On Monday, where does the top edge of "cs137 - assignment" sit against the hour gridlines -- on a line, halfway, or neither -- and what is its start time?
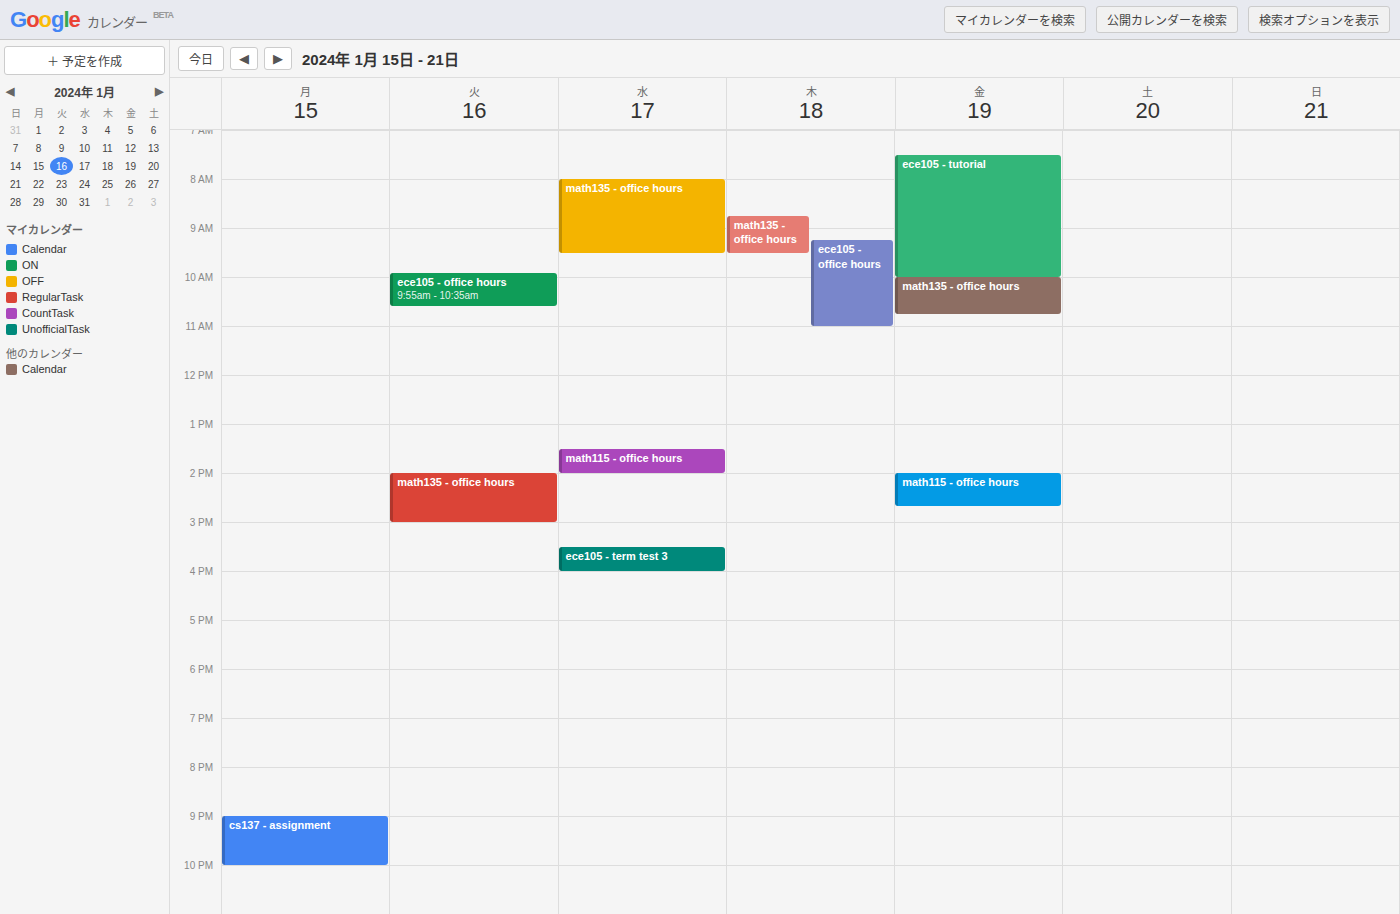
9:00 PM -- exactly on the 9 PM line.